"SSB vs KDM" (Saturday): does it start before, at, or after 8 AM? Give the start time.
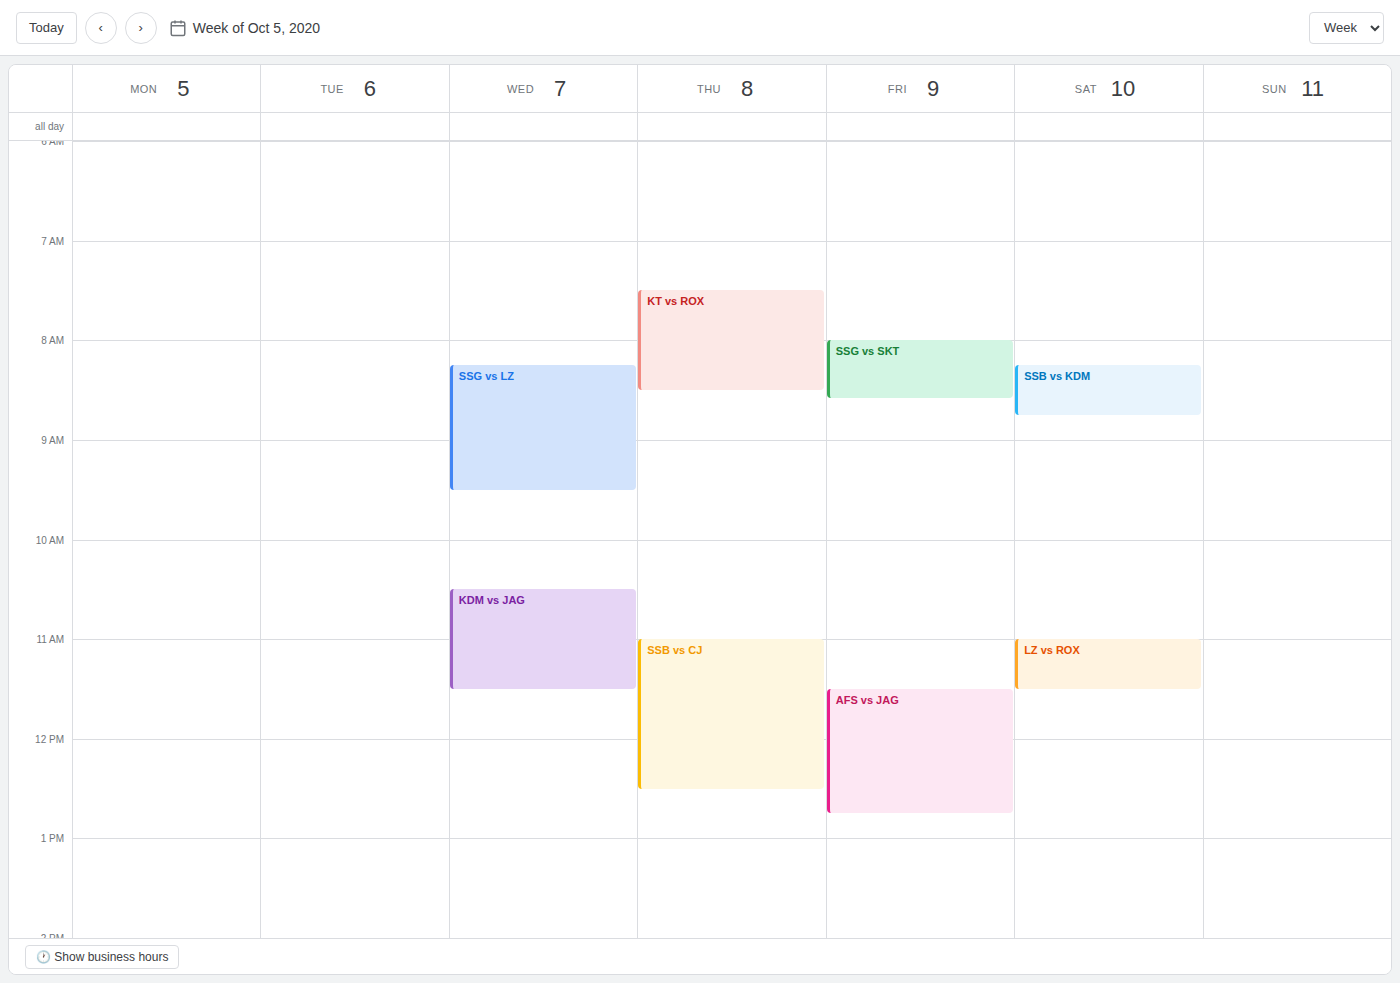
8:15 AM -- after 8 AM, 15 minutes below the 8 AM line.